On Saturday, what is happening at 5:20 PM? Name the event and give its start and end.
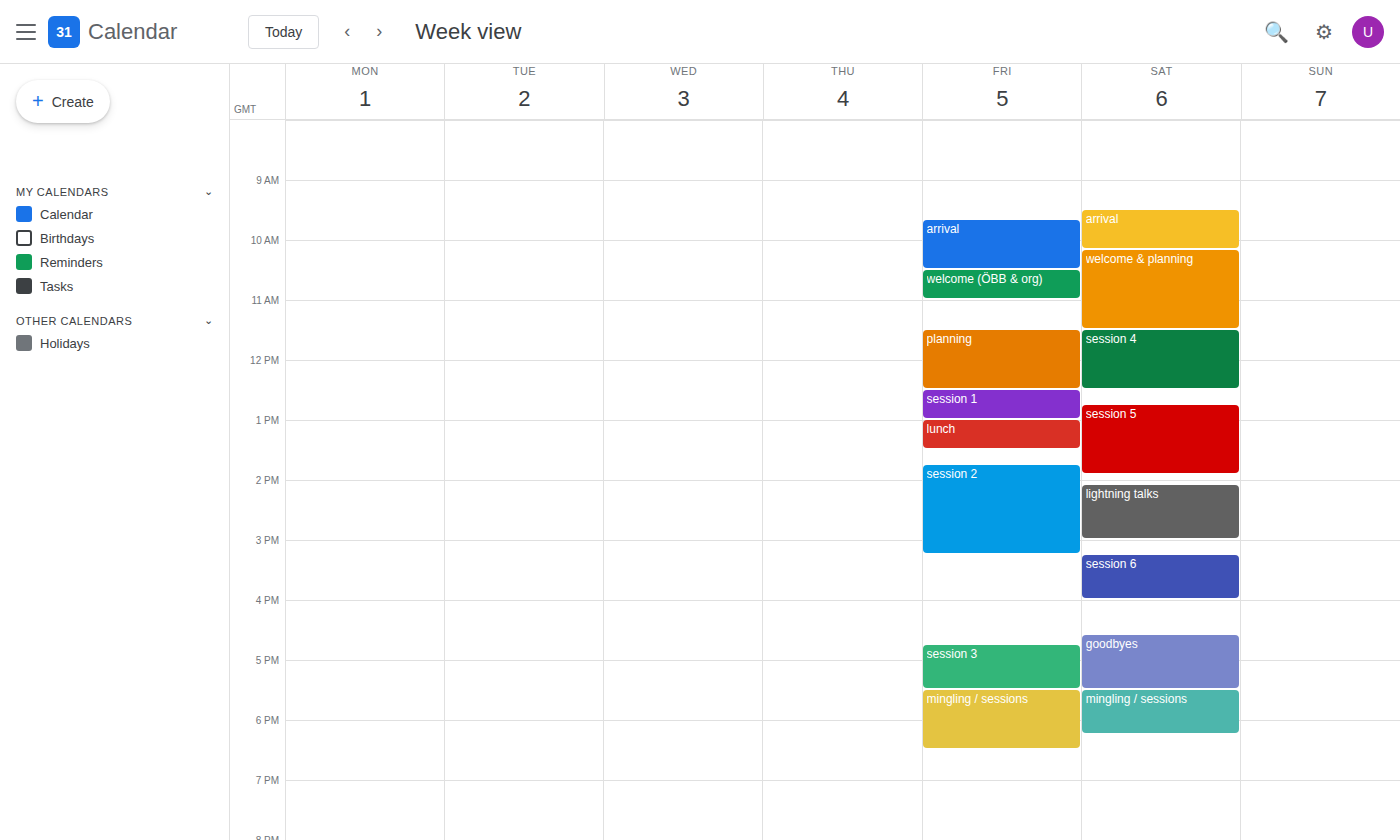
"goodbyes", 4:35 PM to 5:30 PM